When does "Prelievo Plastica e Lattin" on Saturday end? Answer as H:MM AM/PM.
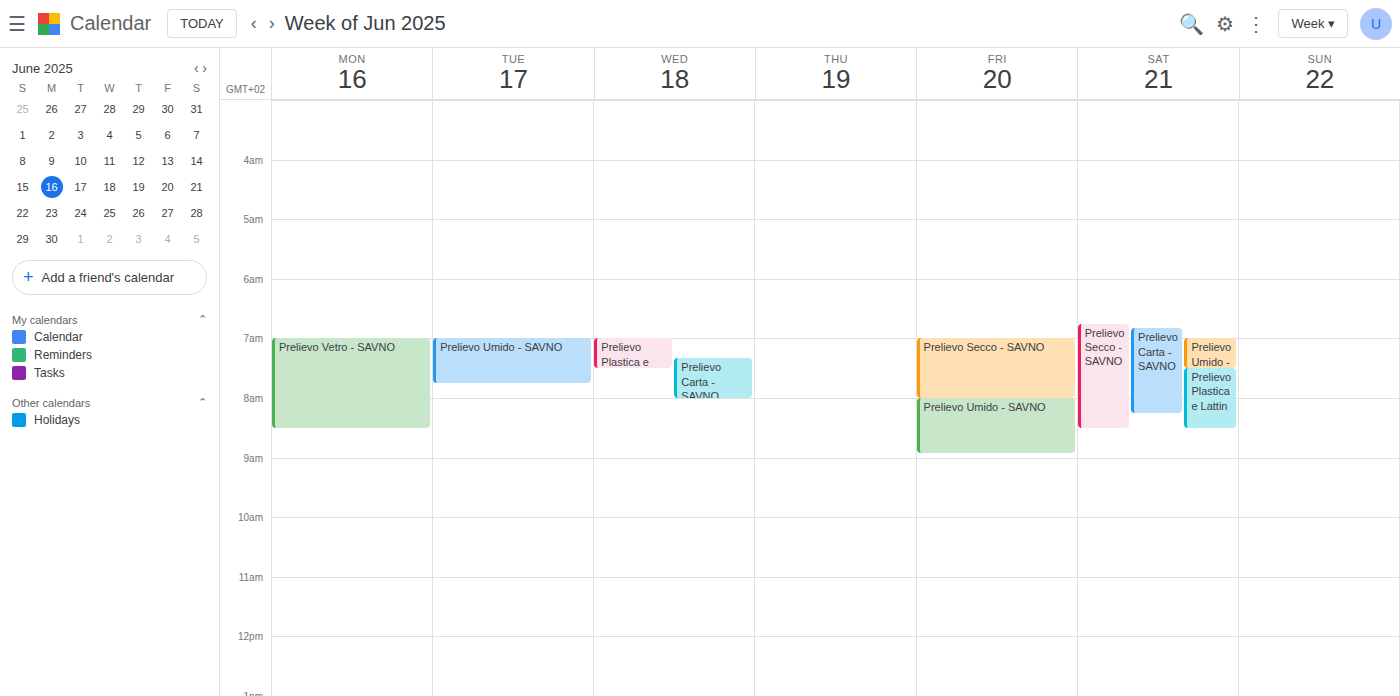
8:30 AM